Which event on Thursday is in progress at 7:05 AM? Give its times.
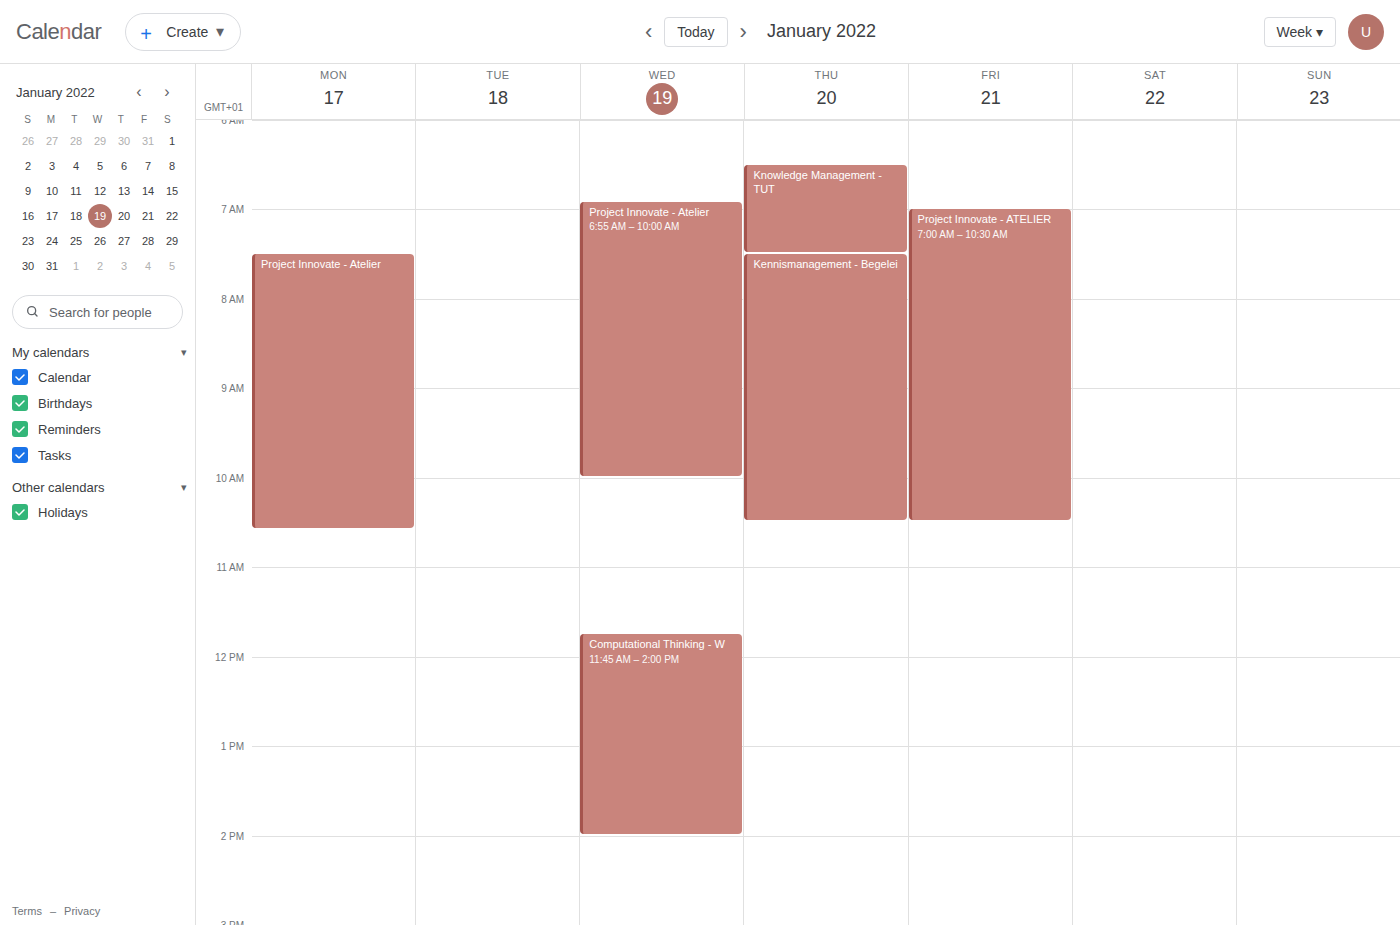
"Knowledge Management - TUT", 6:30 AM to 7:30 AM